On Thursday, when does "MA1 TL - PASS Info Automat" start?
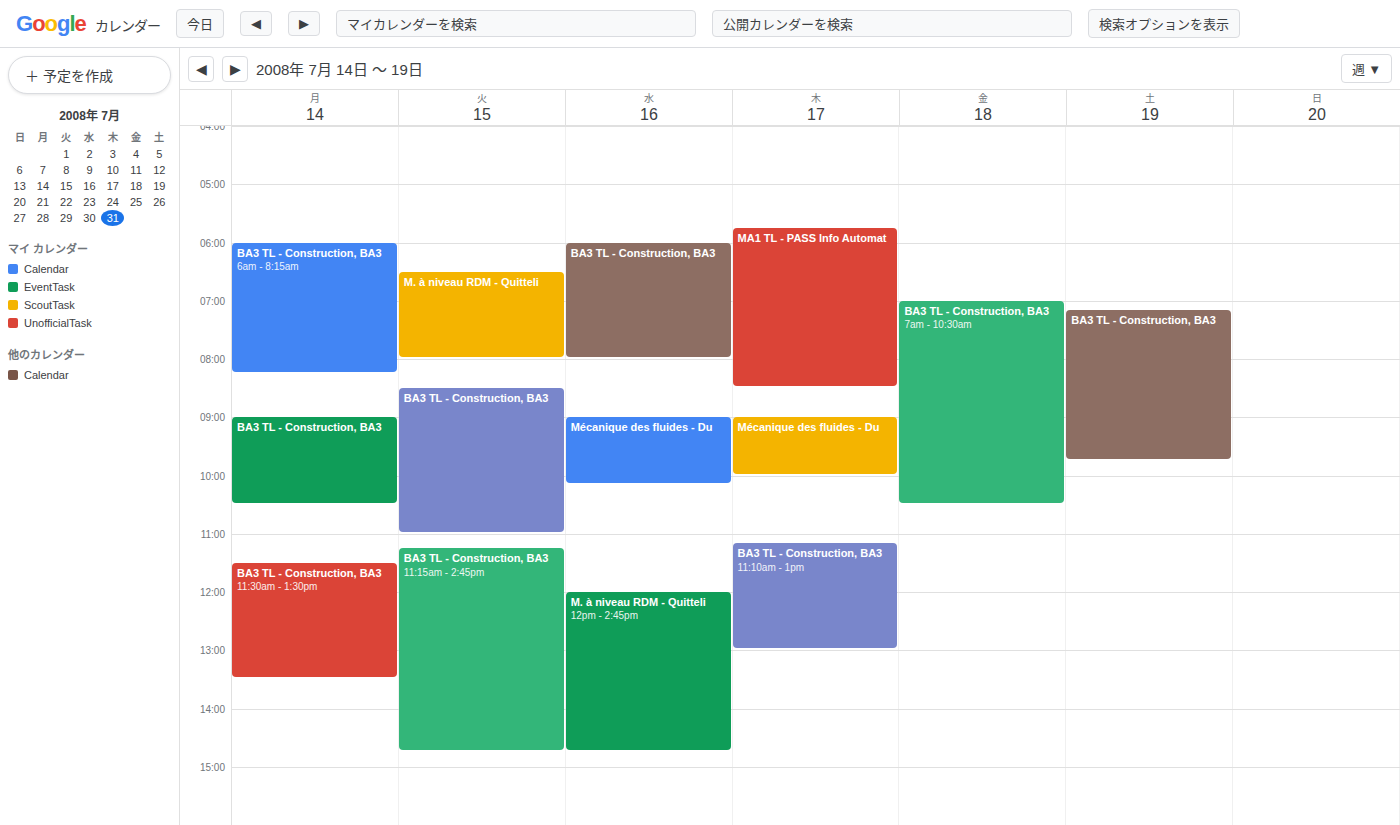
5:45 AM